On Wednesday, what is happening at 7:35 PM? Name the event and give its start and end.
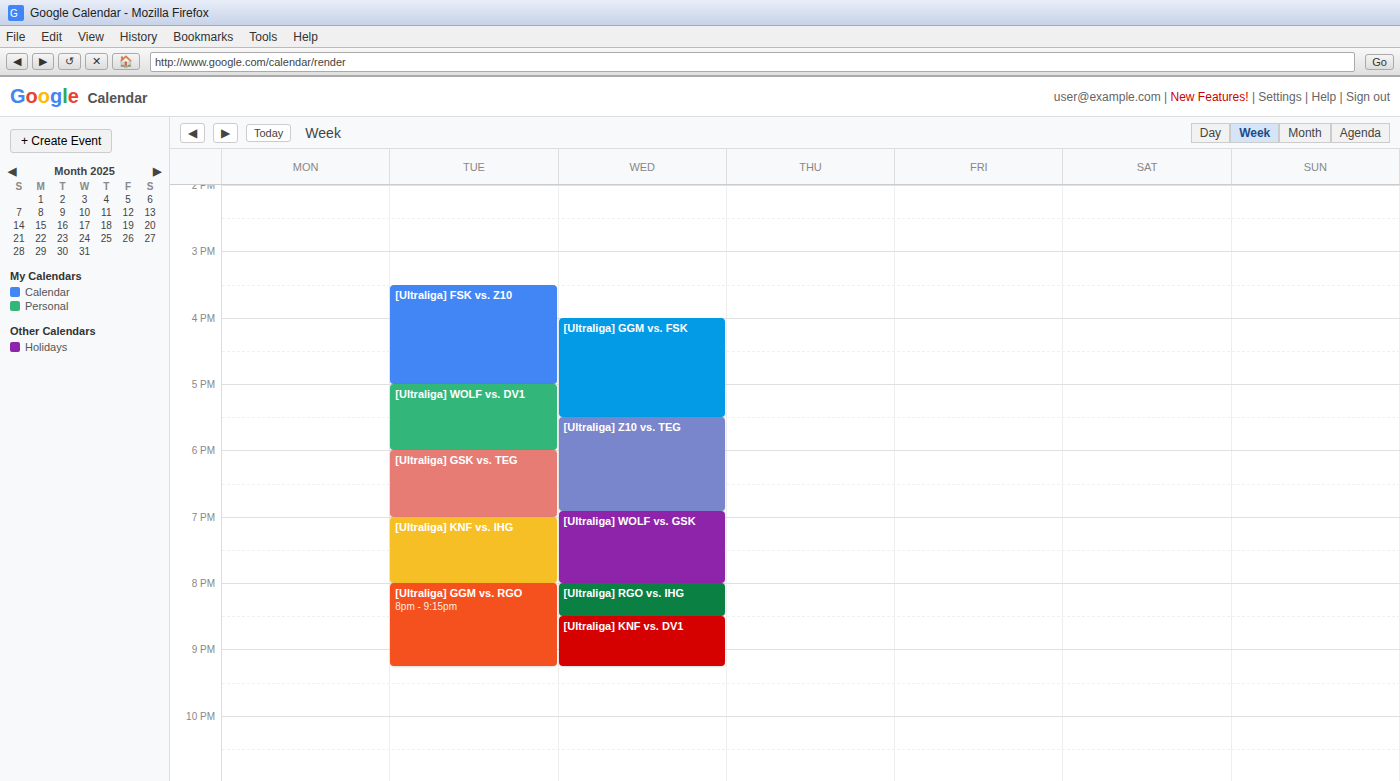
"[Ultraliga] WOLF vs. GSK", 6:55 PM to 8:00 PM